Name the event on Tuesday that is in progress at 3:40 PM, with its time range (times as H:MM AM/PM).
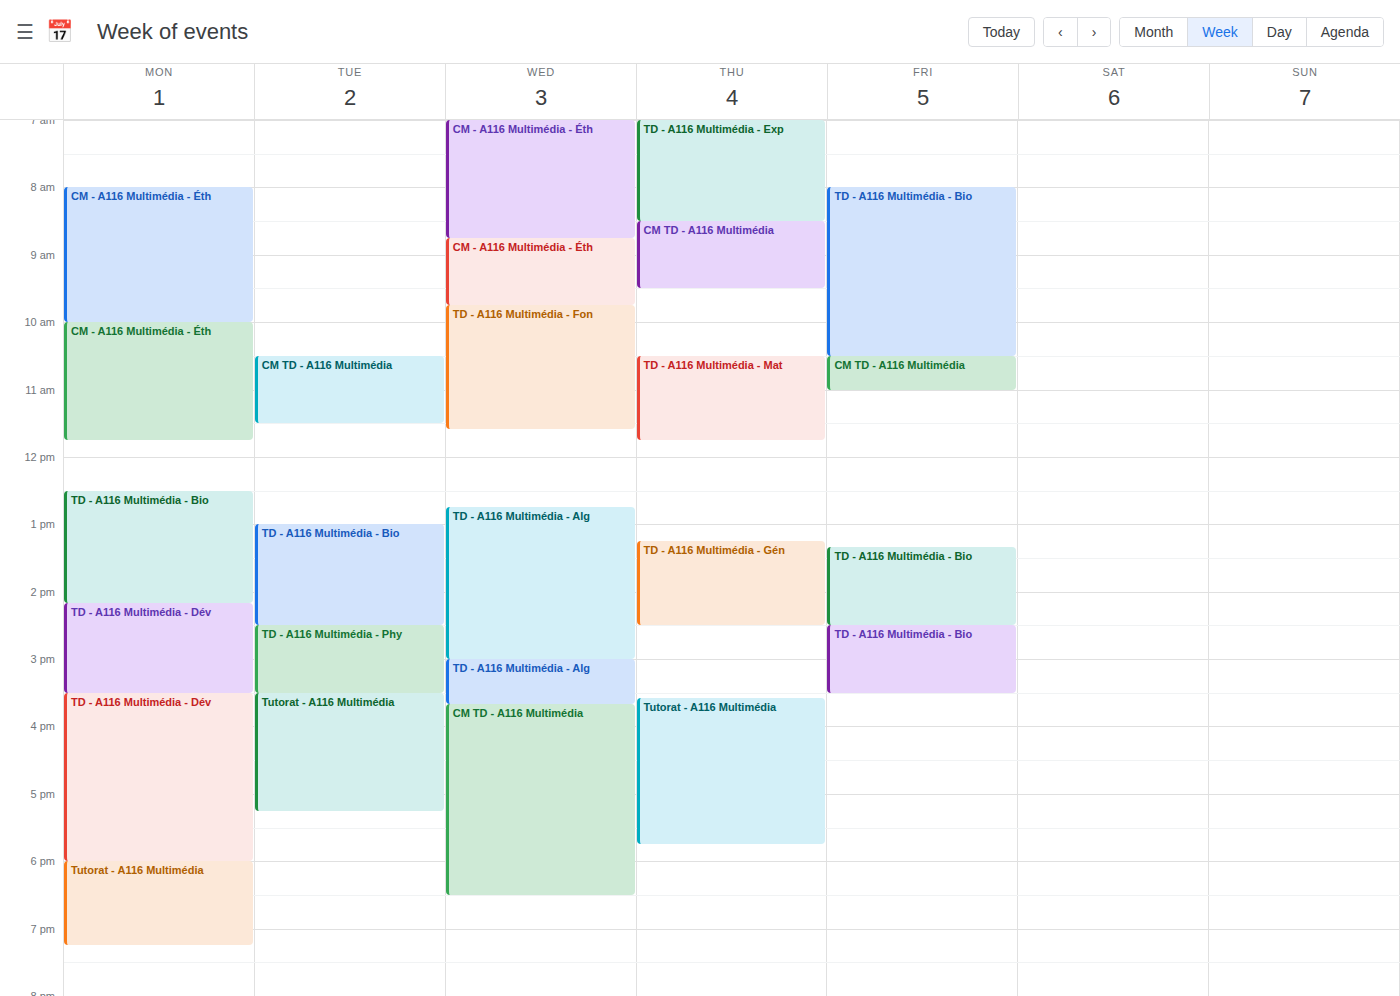
"Tutorat - A116 Multimédia", 3:30 PM to 5:15 PM